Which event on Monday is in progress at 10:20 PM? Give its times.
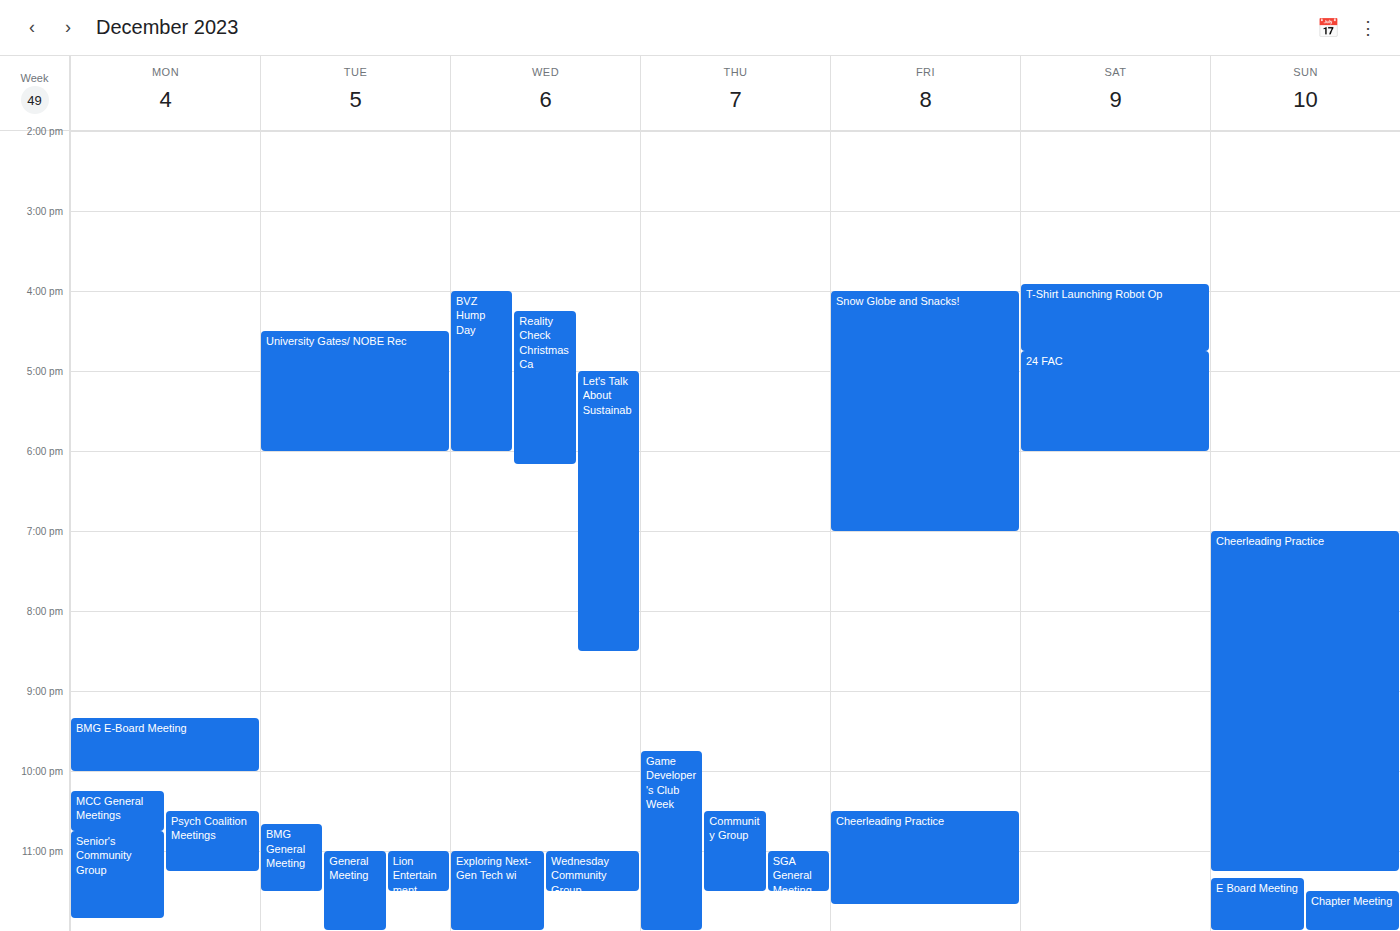
"MCC General Meetings", 10:15 PM to 10:45 PM